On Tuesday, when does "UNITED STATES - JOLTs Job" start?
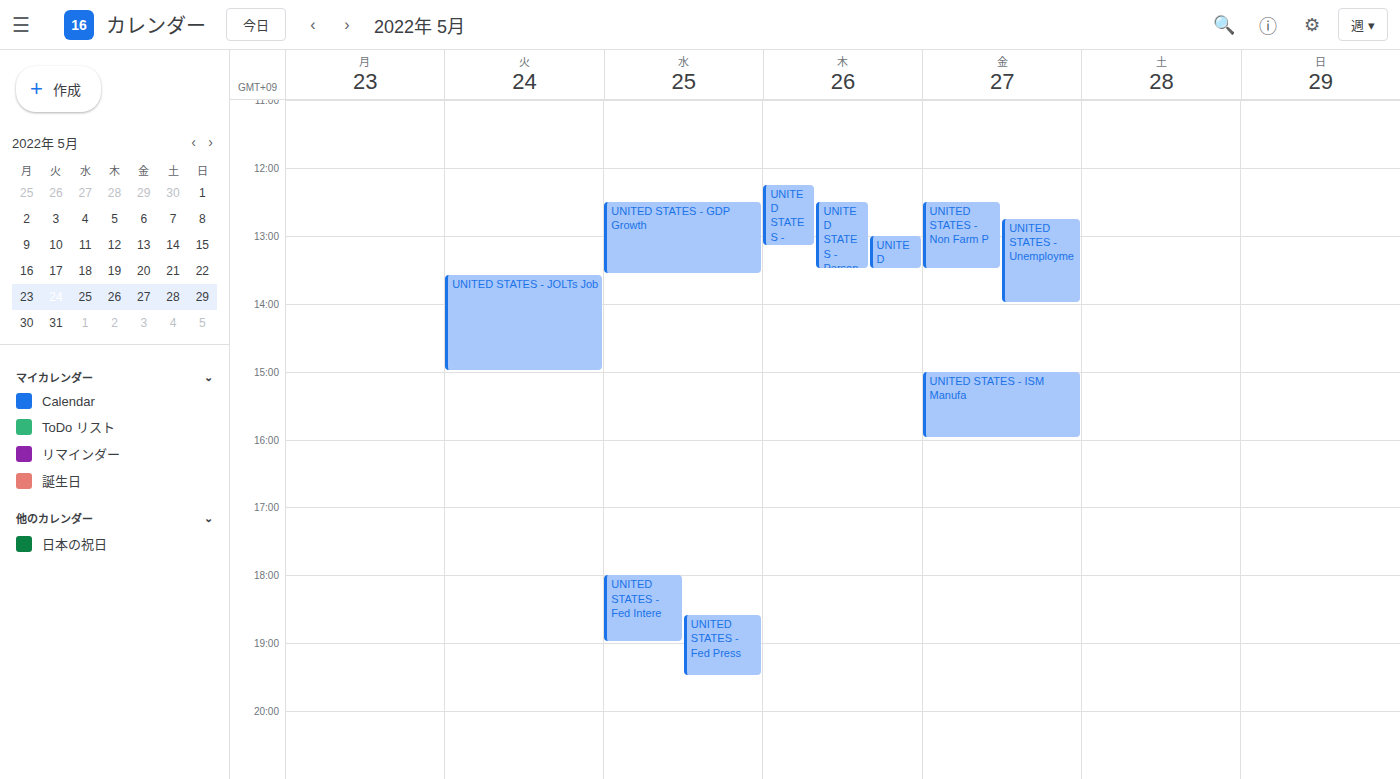
13:35